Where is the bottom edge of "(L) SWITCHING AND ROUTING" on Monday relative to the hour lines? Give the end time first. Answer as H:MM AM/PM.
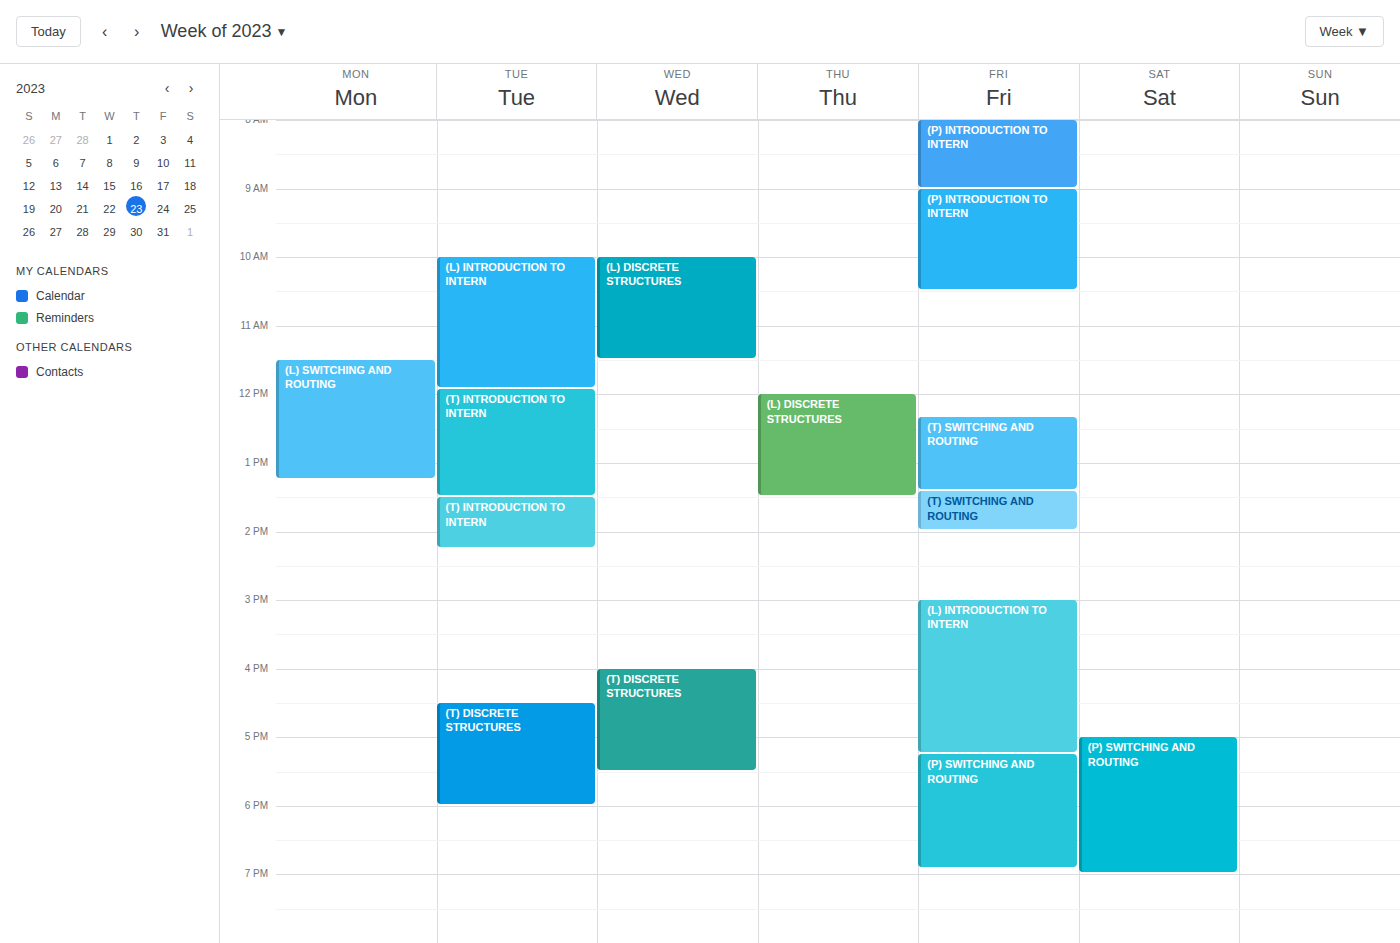
1:15 PM -- neither: a quarter of the way from the 1 PM line to the 2 PM line.